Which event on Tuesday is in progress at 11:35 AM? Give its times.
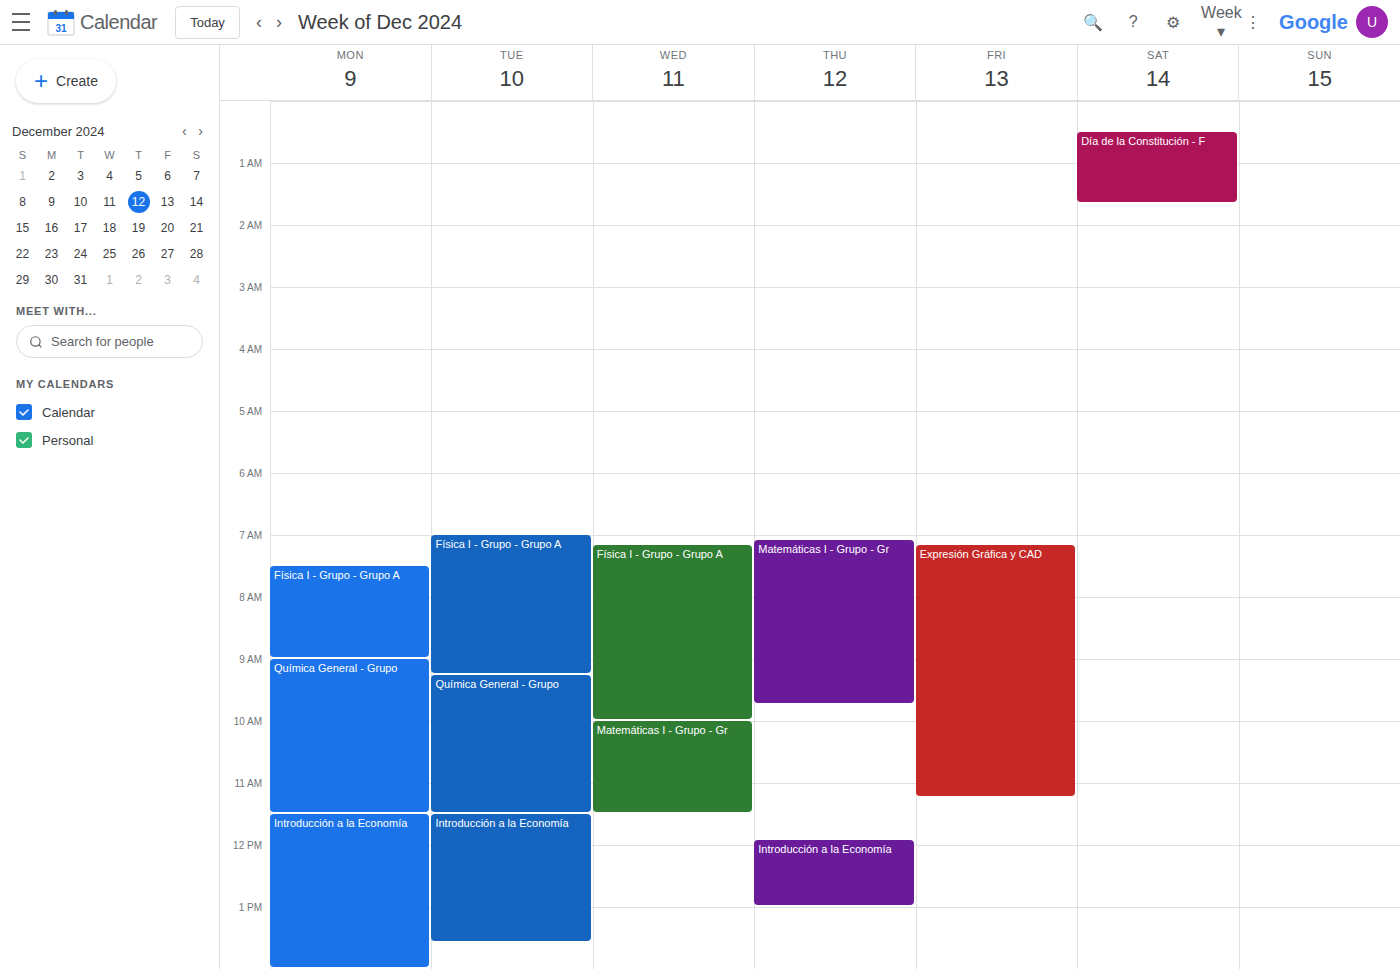
"Introducción a la Economía", 11:30 AM to 1:35 PM